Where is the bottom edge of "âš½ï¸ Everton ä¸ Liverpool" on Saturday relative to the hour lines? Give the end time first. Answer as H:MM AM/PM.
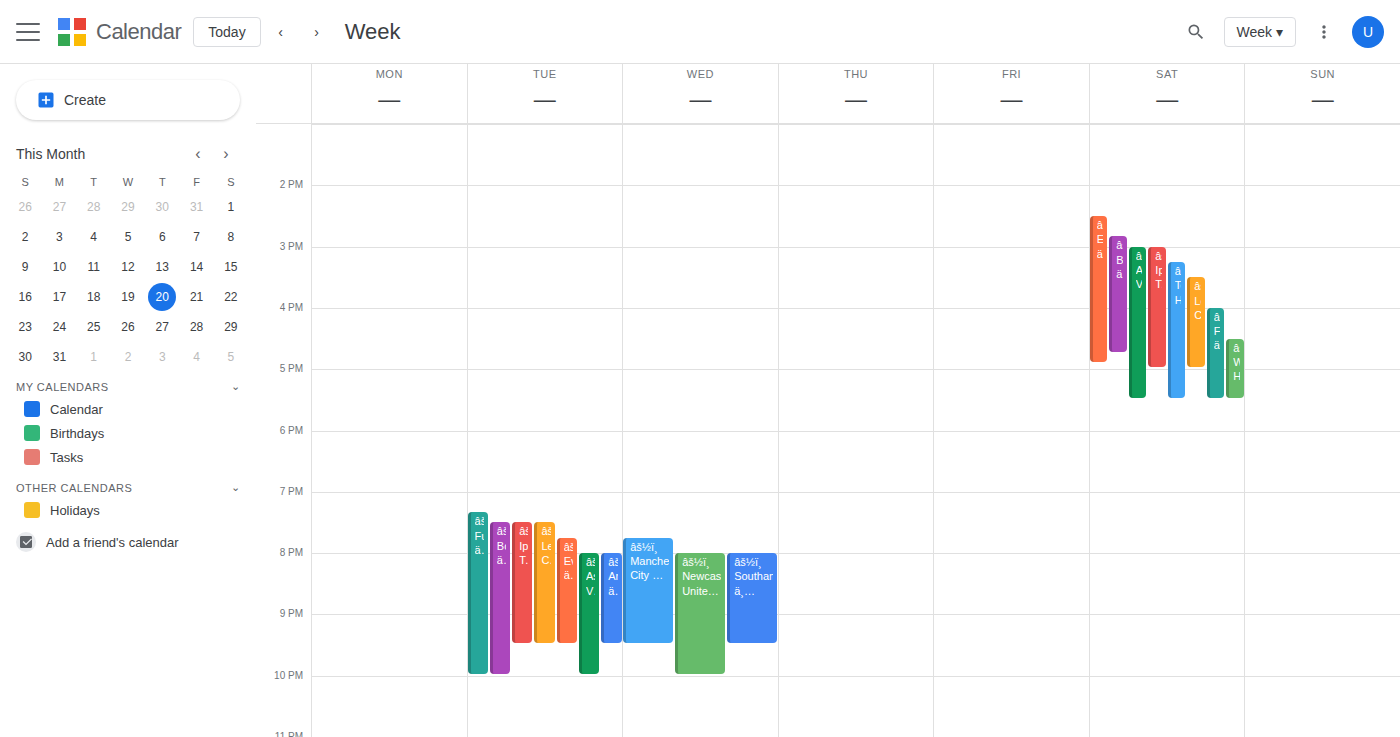
4:55 PM -- neither: 55 minutes below the 4 PM line and 5 minutes above the 5 PM line.